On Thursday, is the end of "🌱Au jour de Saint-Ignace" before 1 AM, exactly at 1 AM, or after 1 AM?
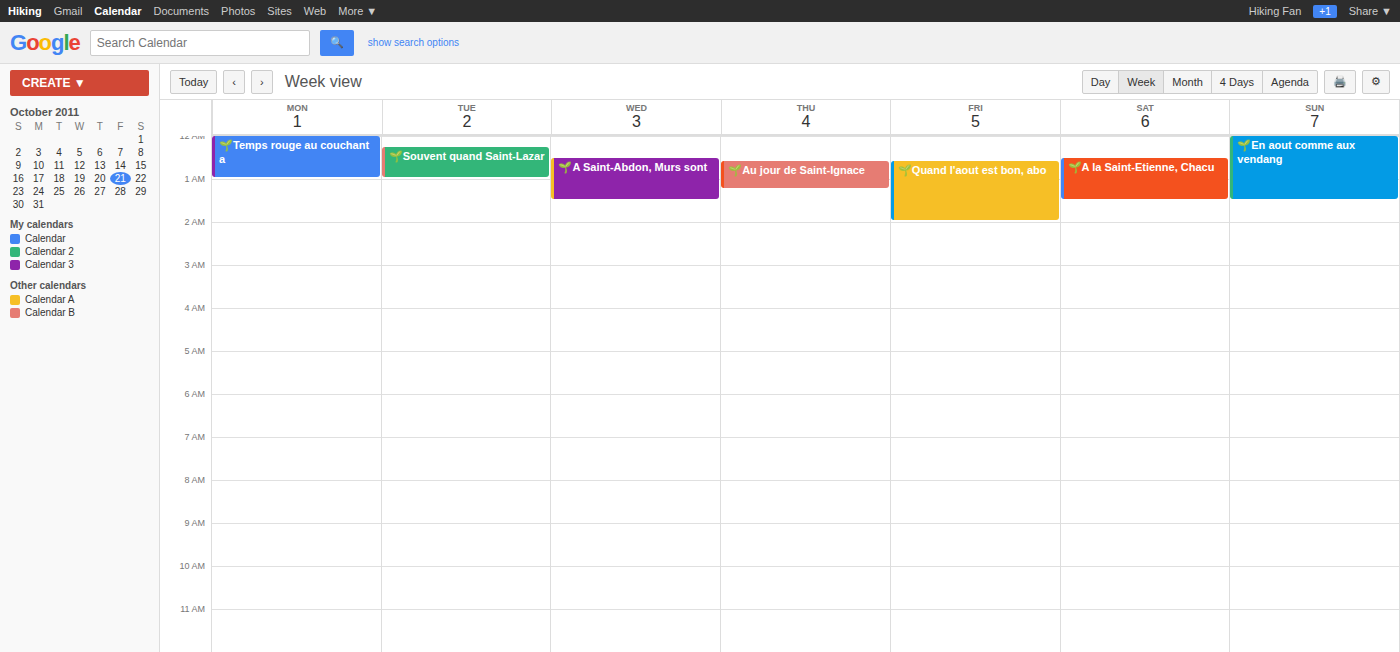
1:15 AM -- after 1 AM, 15 minutes below the 1 AM line.